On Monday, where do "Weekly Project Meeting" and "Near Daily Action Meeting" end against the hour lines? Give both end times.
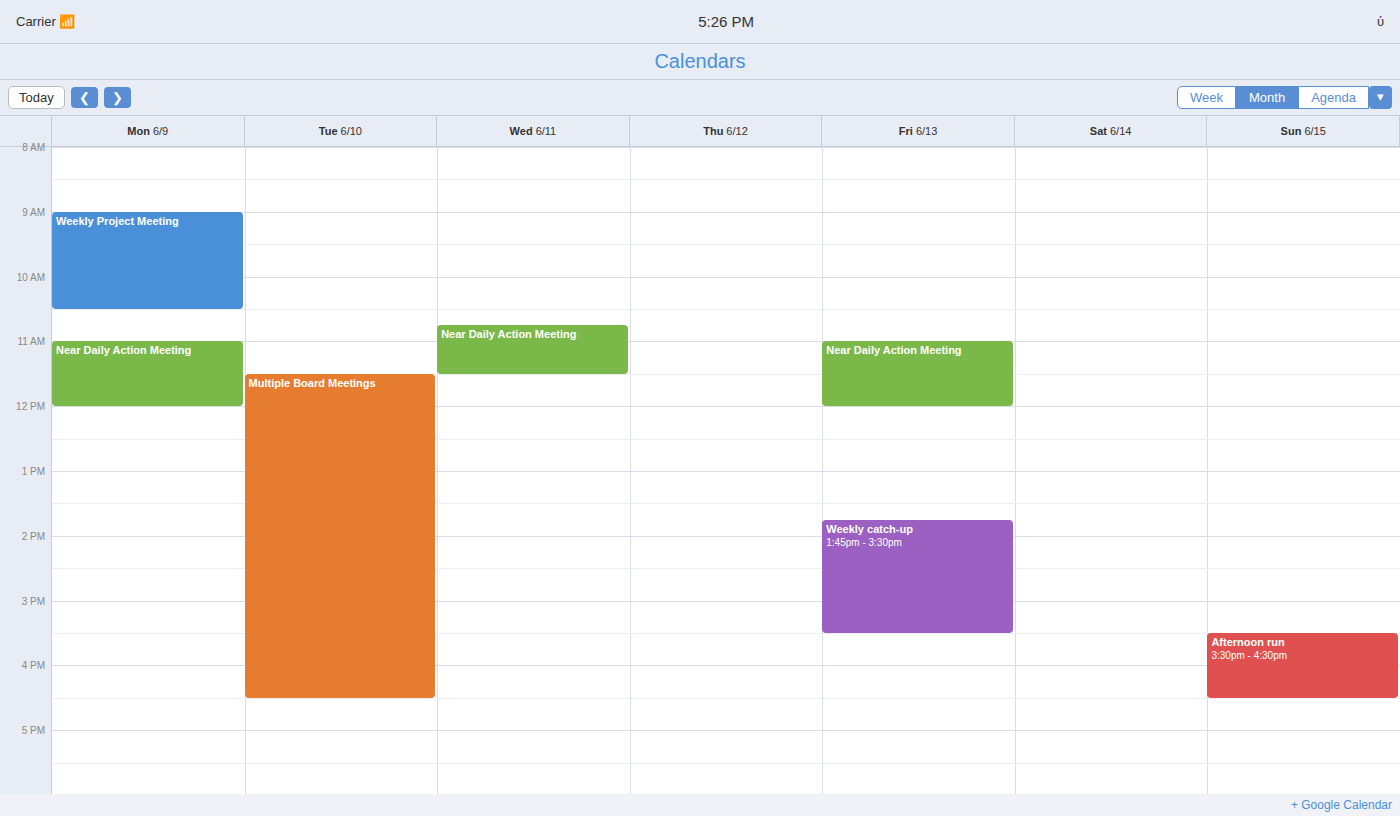
"Weekly Project Meeting": 10:30 AM, halfway between the 10 AM and 11 AM lines. "Near Daily Action Meeting": 12:00 PM, exactly on the 12 PM line.